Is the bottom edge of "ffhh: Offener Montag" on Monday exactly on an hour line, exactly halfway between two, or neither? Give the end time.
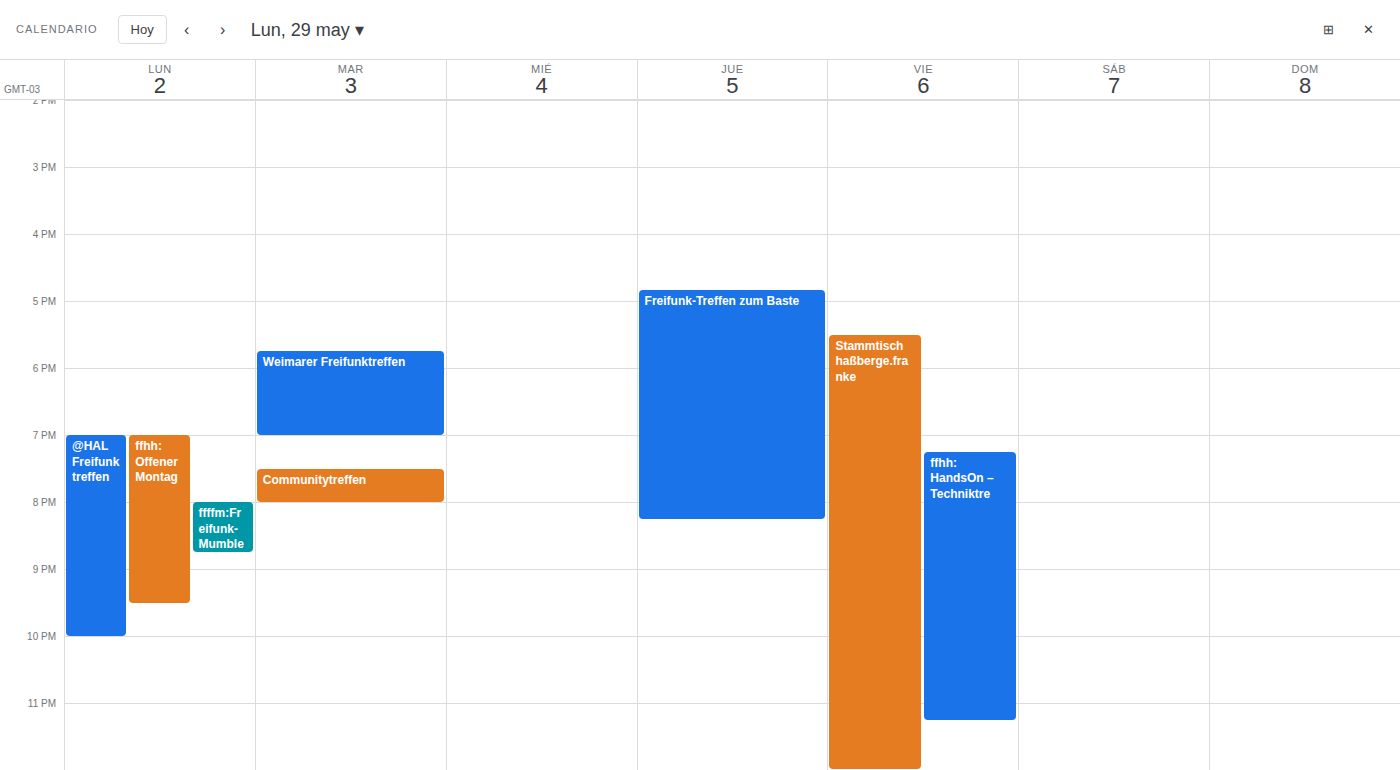
9:30 PM -- halfway between the 9 PM and 10 PM lines.